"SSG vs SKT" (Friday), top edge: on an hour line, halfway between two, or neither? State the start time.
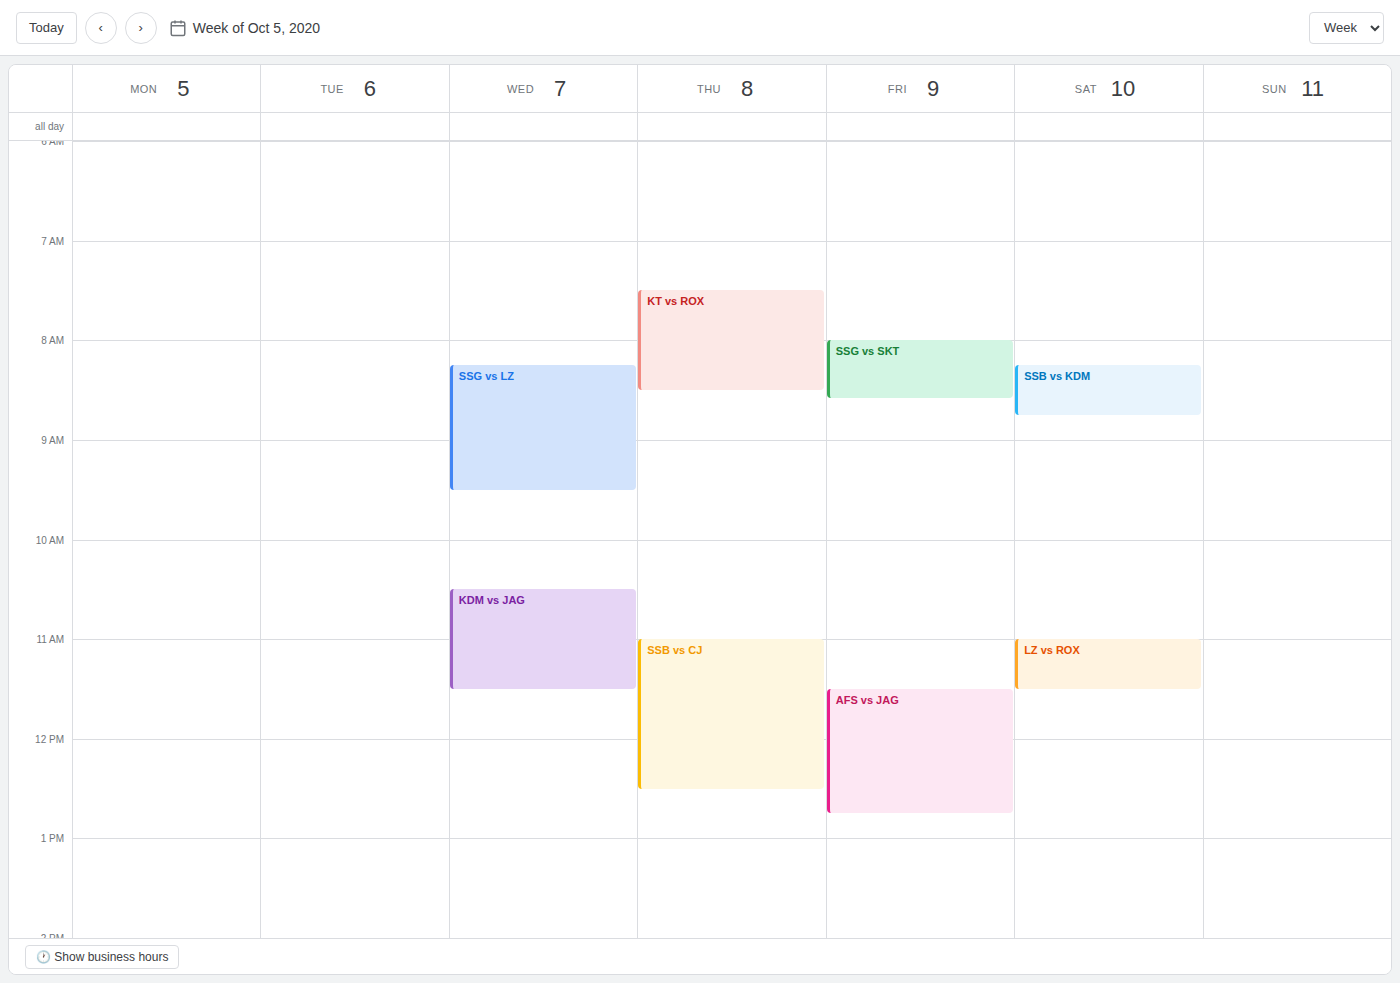
8:00 AM -- exactly on the 8 AM line.